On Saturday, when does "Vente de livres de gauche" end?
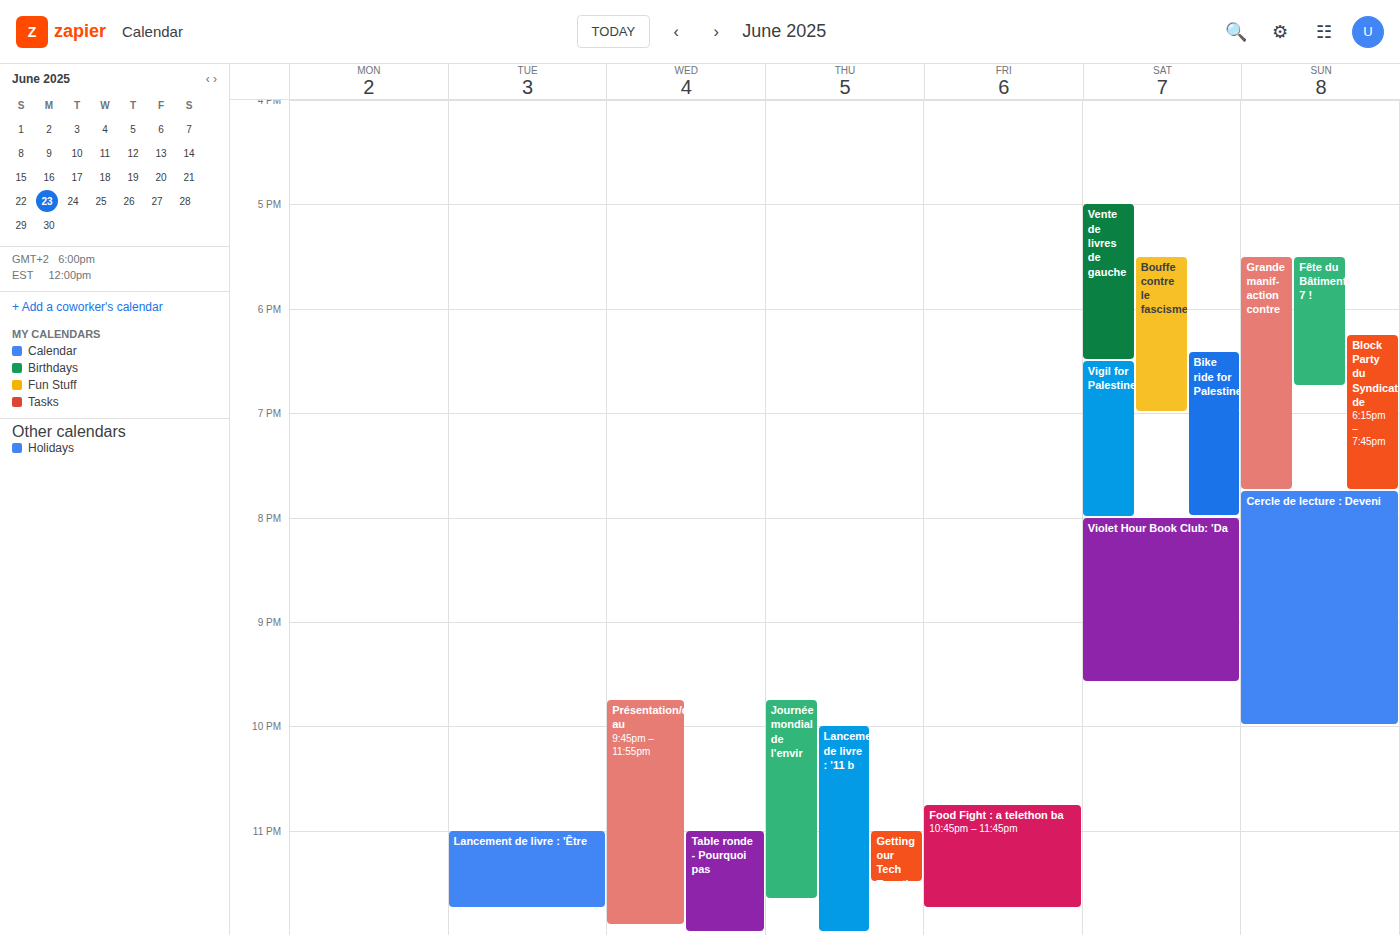
6:30 PM